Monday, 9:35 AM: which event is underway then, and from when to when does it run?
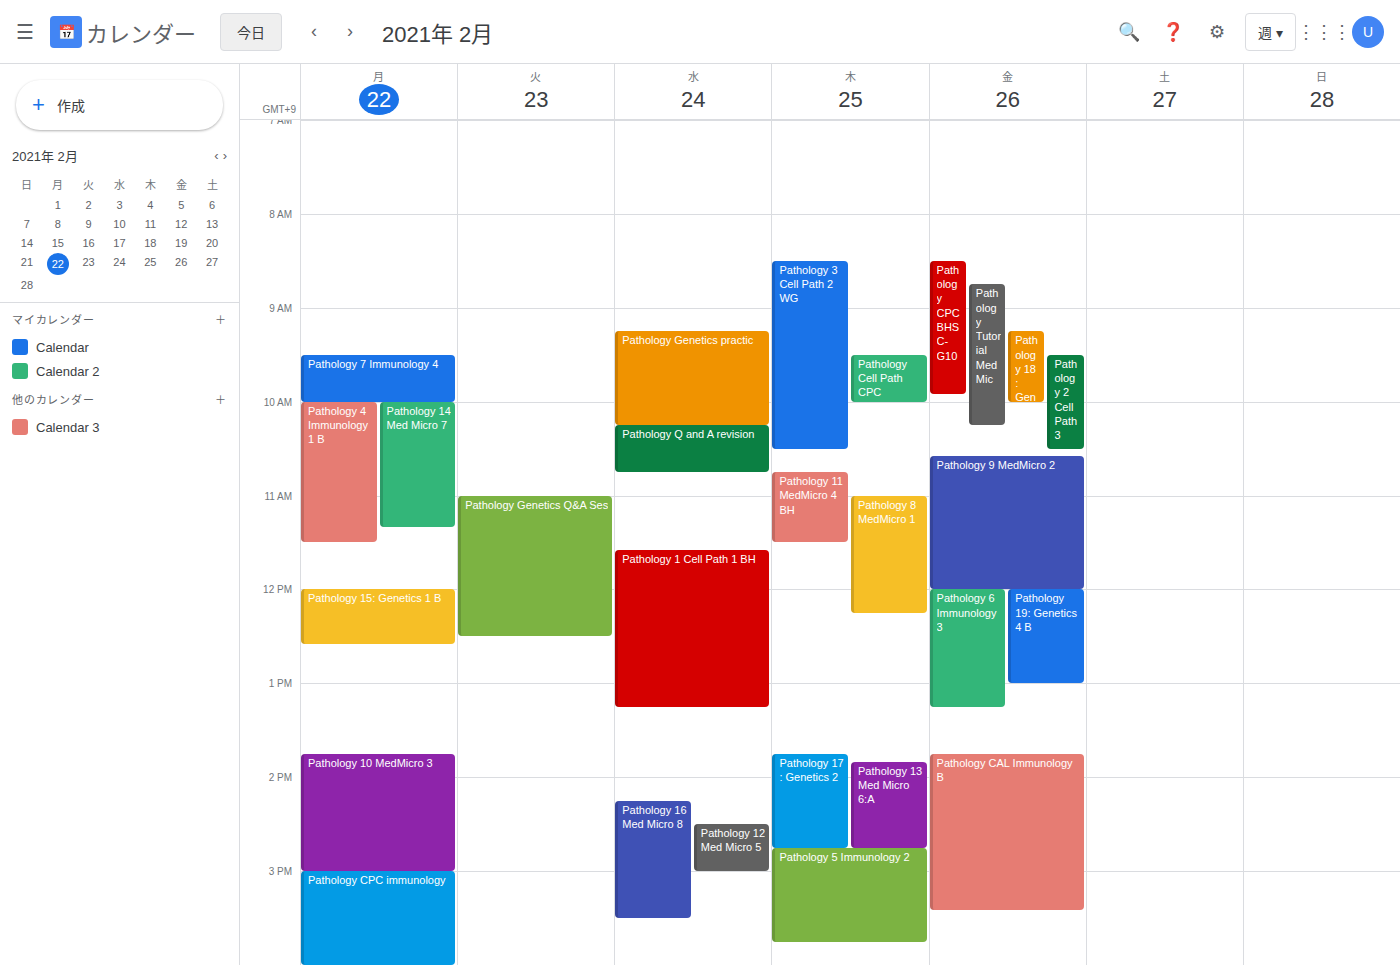
"Pathology 7 Immunology 4", 9:30 AM to 10:00 AM